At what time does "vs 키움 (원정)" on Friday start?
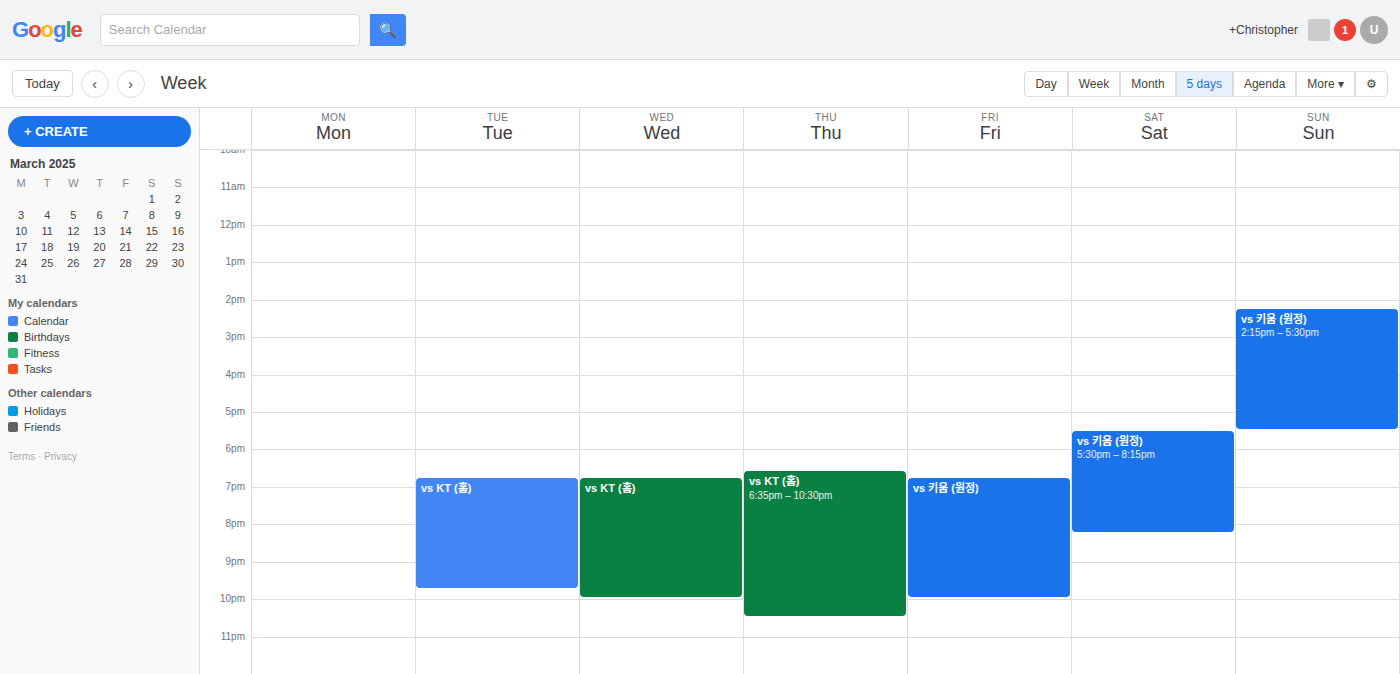
6:45 PM